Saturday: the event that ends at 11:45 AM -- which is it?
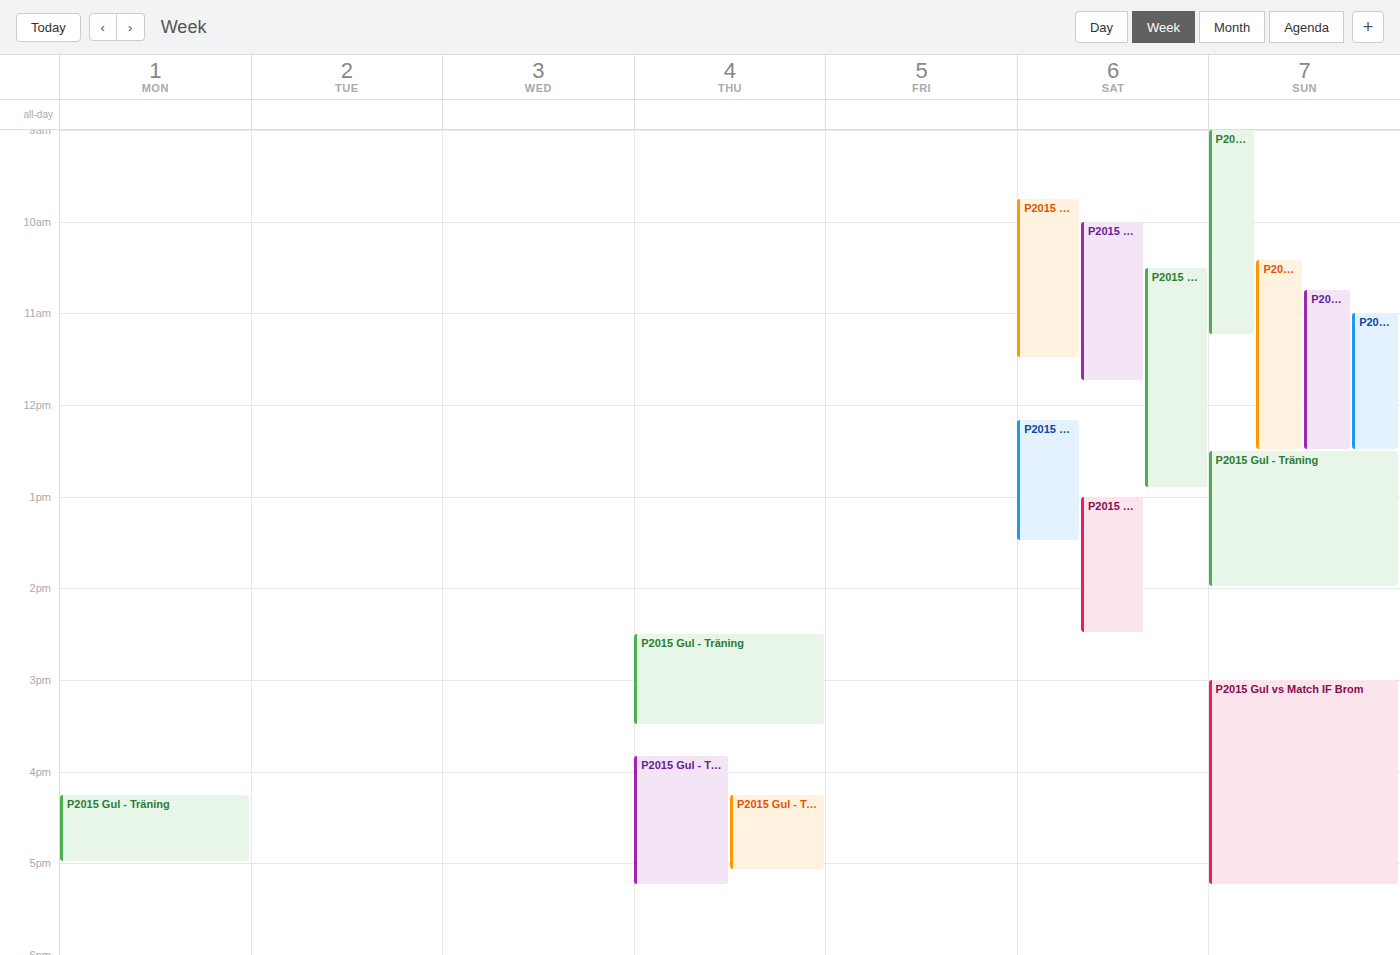
"P2015 Gul vs Match Karlber"